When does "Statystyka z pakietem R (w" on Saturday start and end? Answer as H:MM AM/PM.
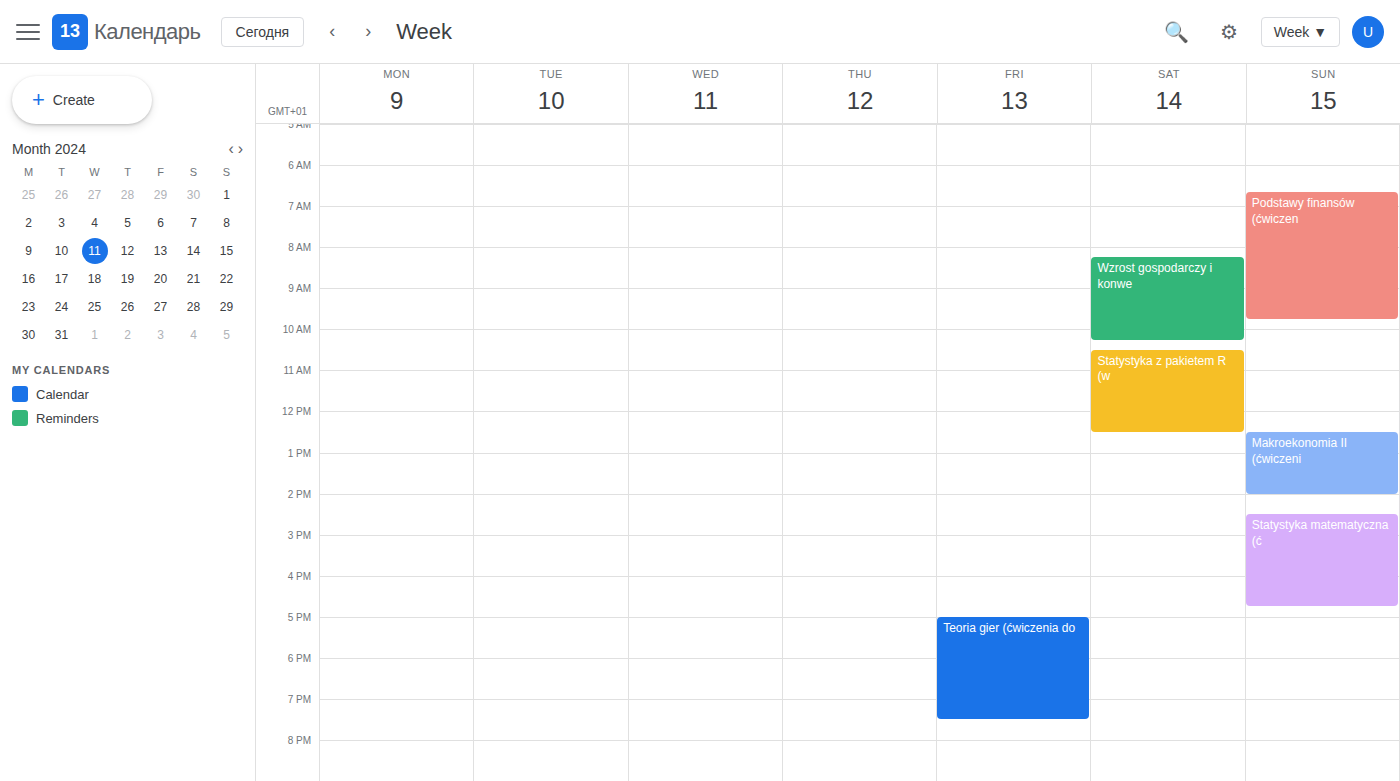
10:30 AM to 12:30 PM